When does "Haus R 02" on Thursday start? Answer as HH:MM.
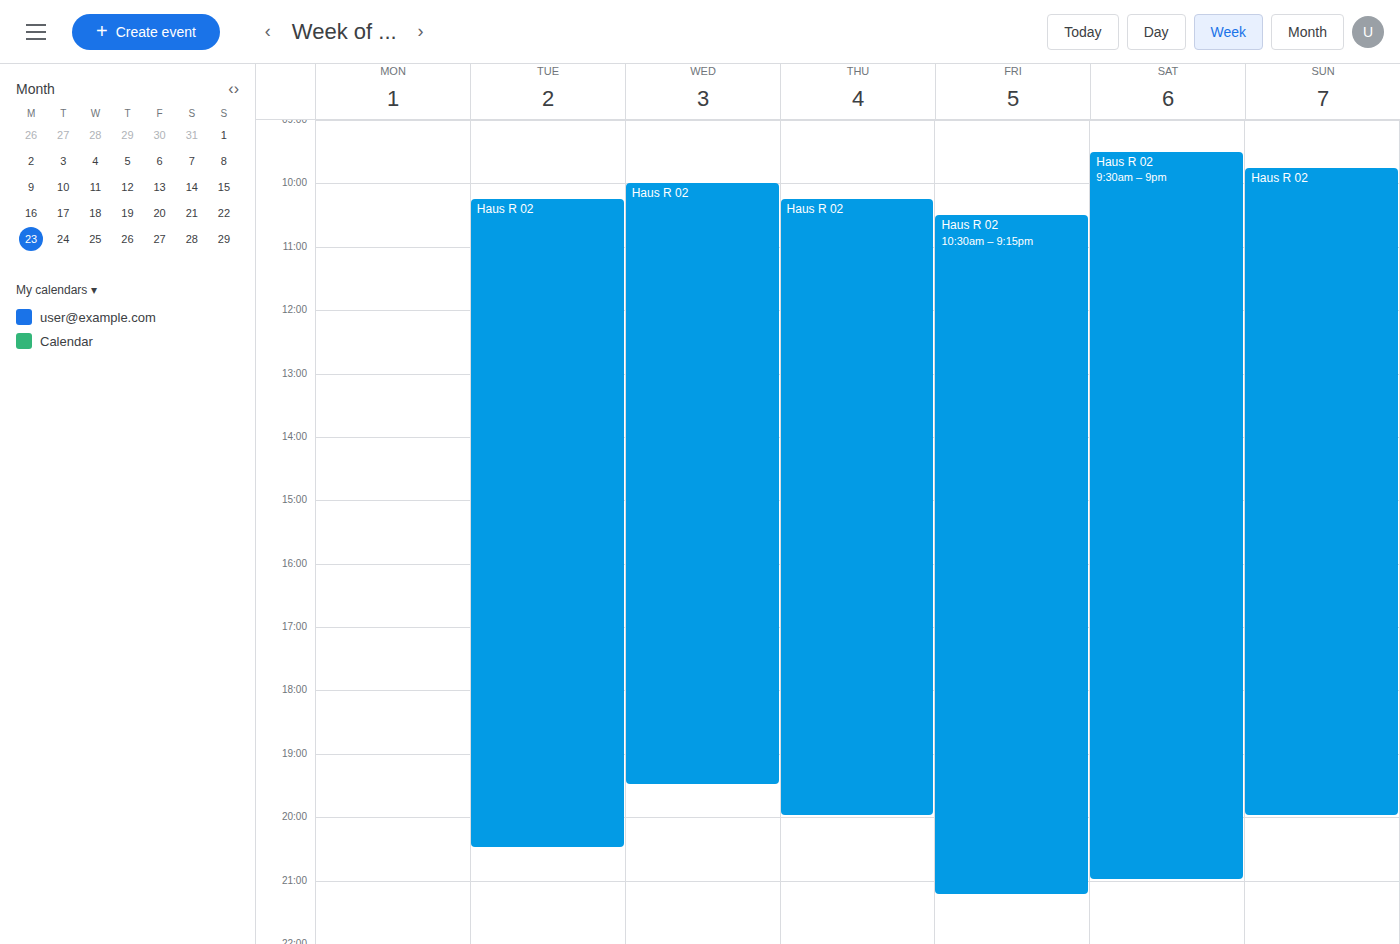
10:15